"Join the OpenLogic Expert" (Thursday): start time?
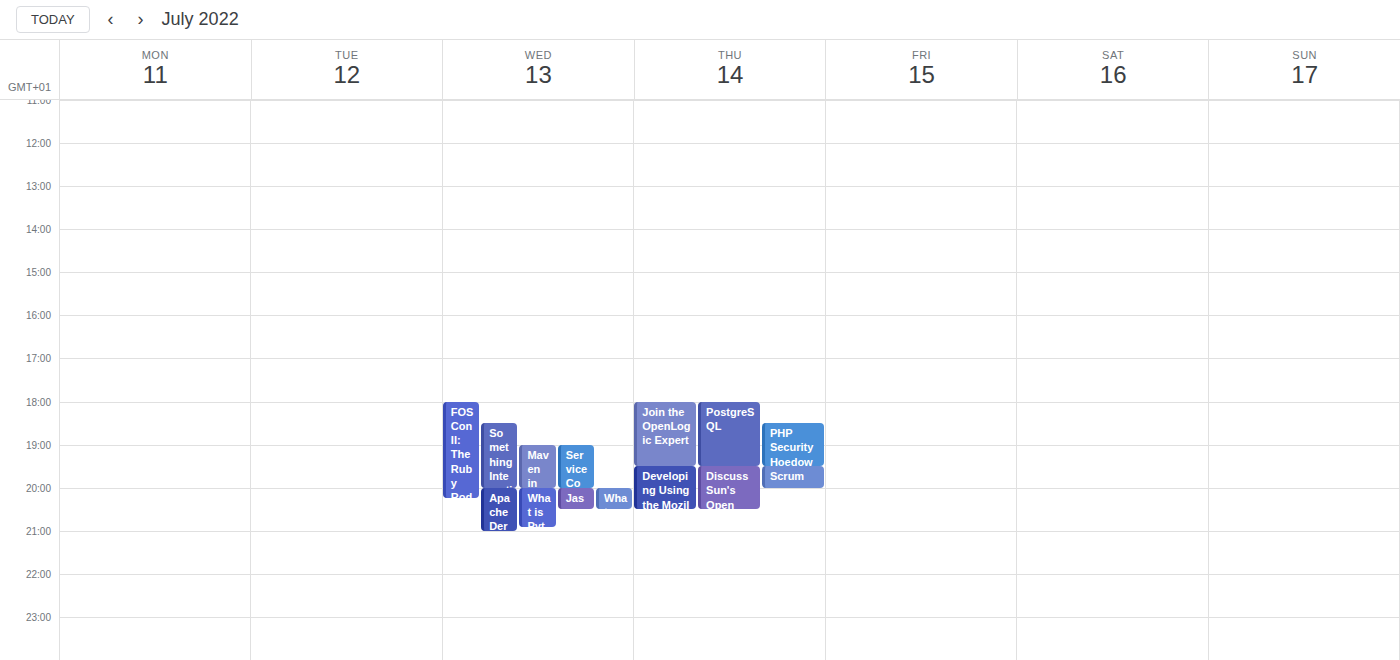
6:00 PM